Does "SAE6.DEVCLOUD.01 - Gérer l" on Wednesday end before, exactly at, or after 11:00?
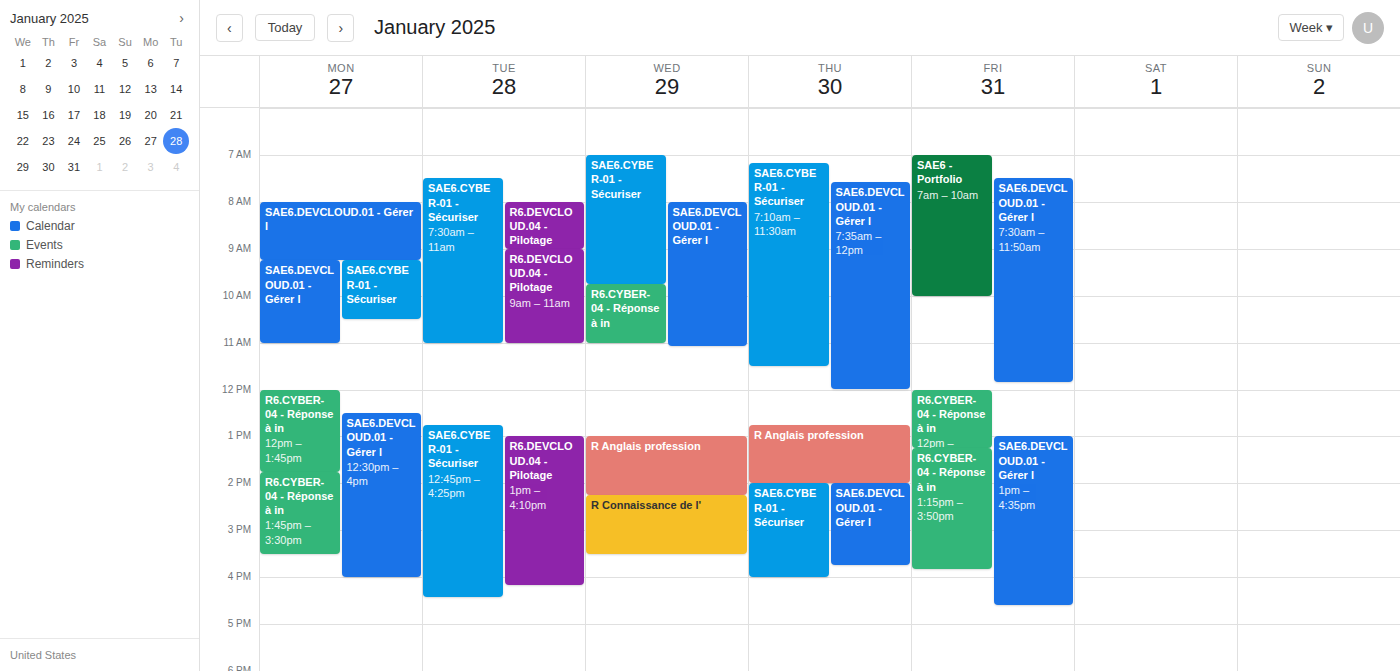
11:05 -- after 11:00, 5 minutes below the 11:00 line.